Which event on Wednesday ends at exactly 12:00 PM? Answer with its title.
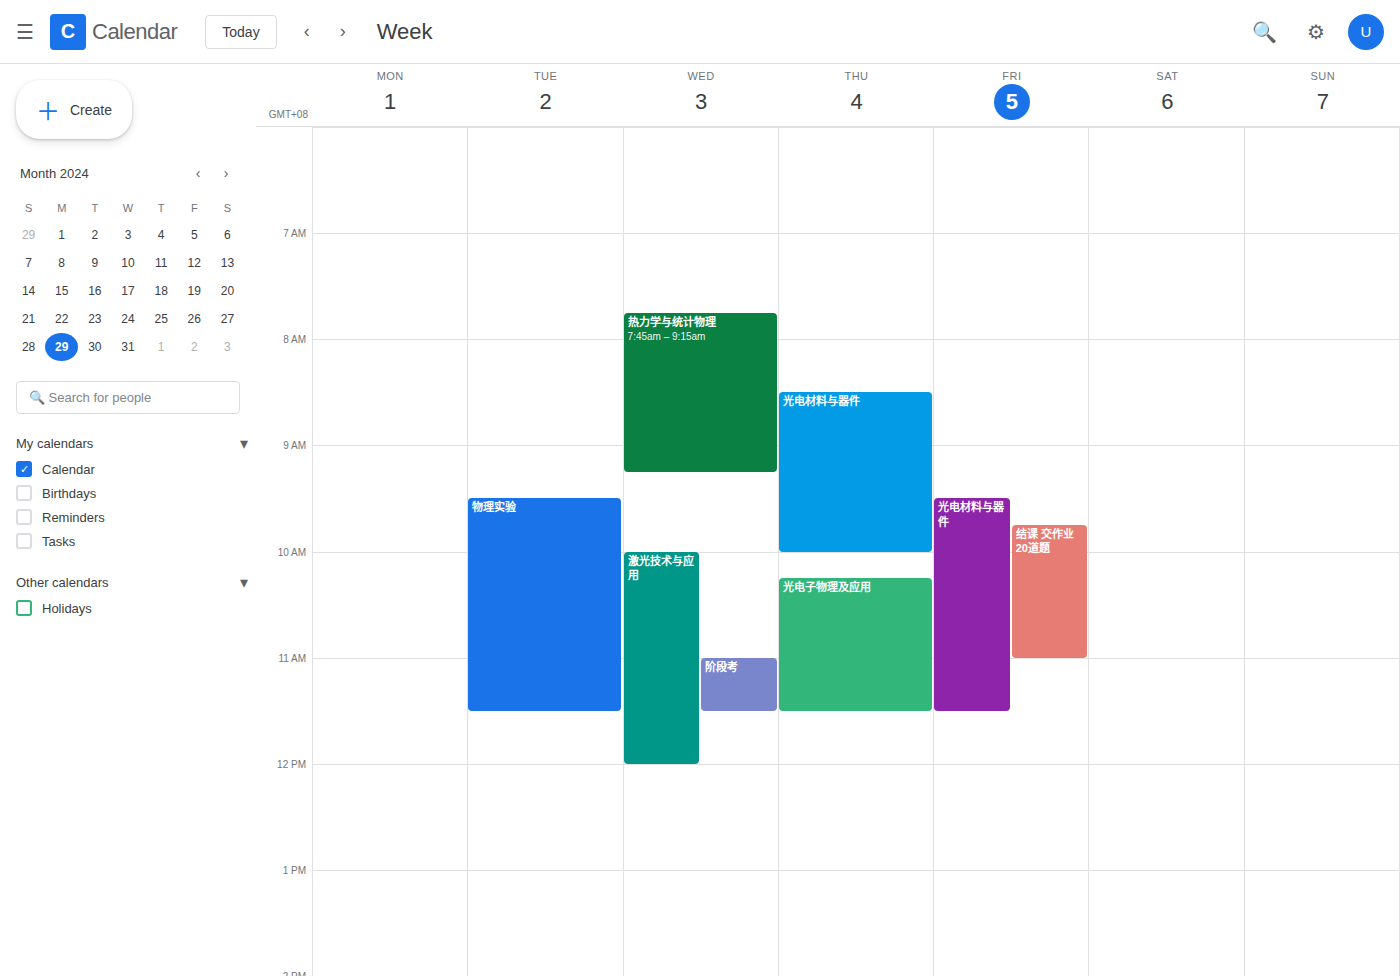
"激光技术与应用"